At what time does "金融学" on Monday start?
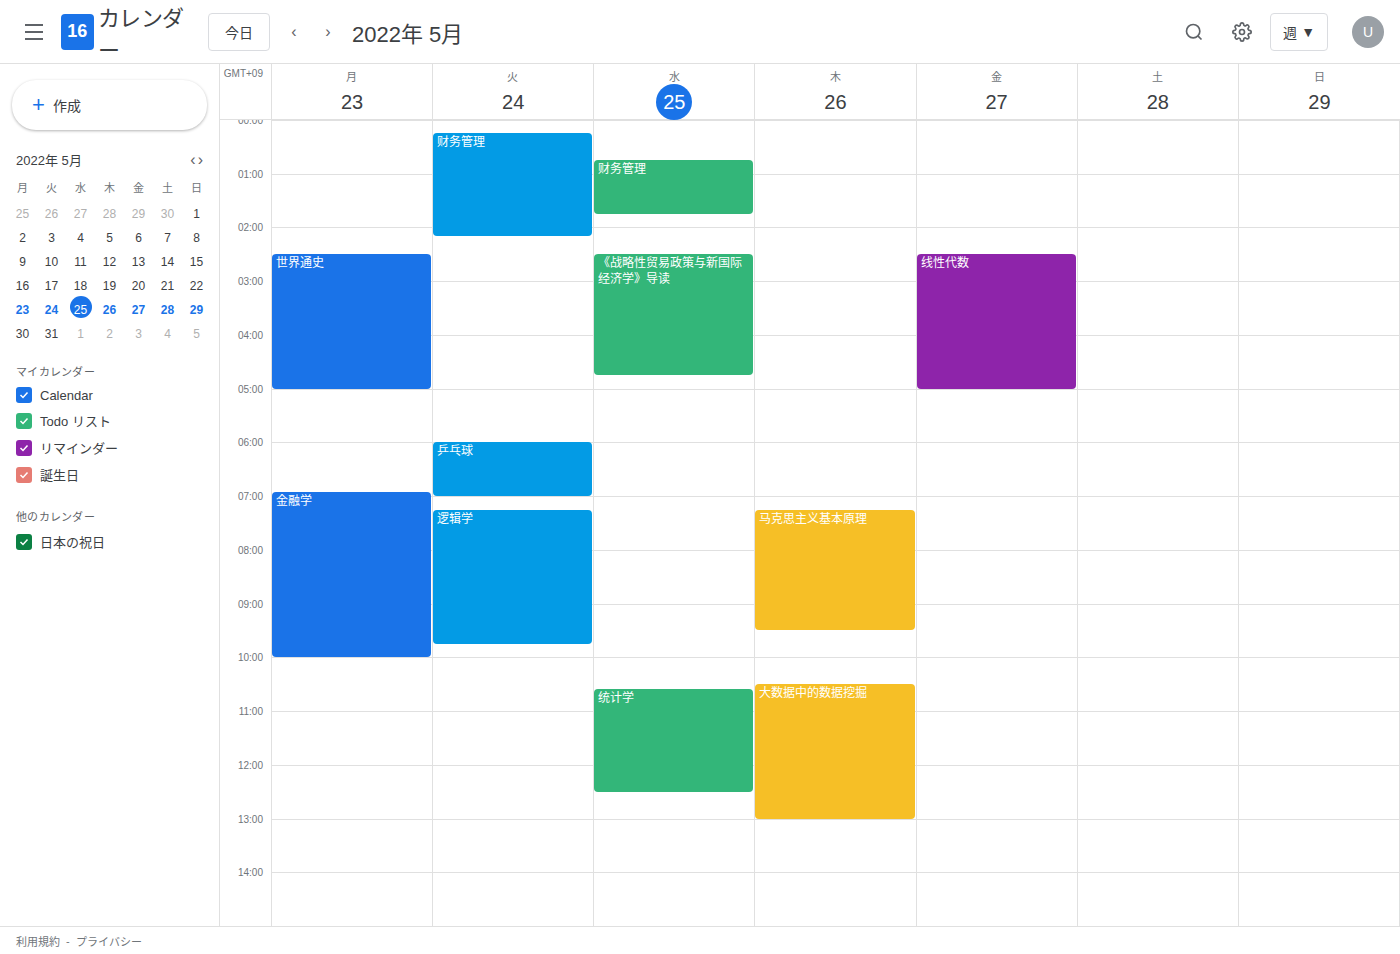
6:55 AM